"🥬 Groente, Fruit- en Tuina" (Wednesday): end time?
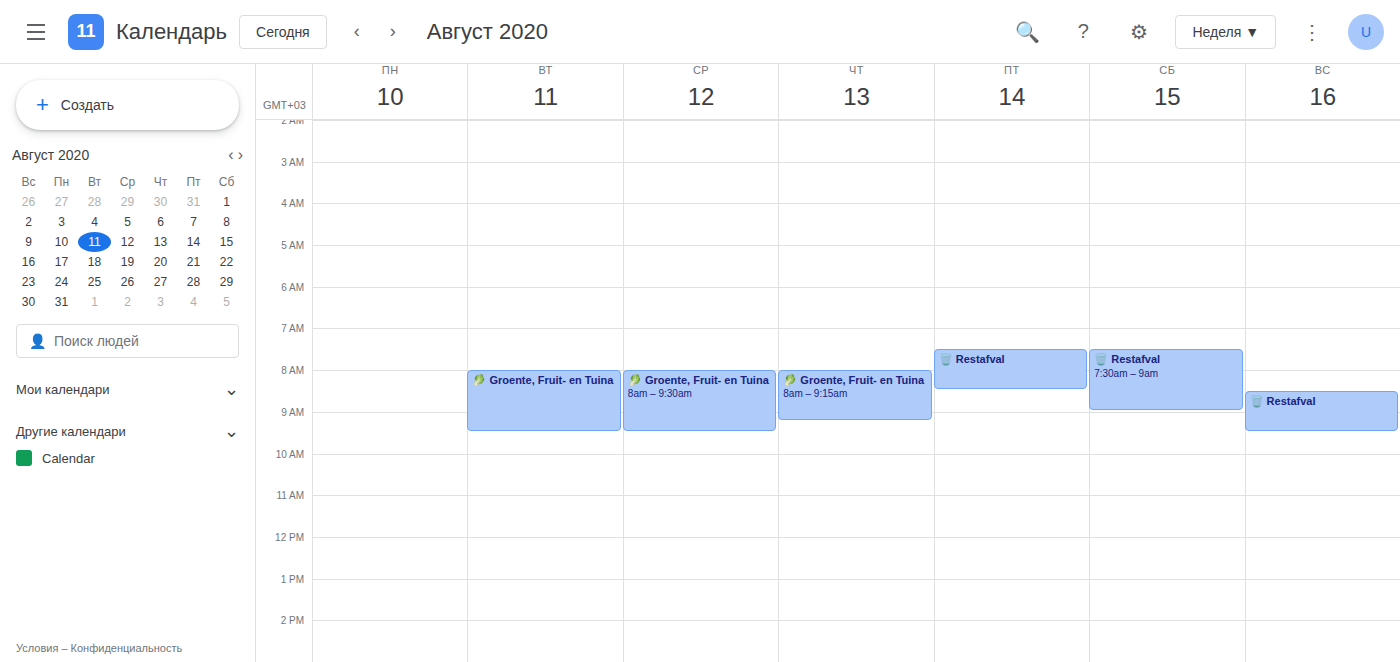
9:30 AM